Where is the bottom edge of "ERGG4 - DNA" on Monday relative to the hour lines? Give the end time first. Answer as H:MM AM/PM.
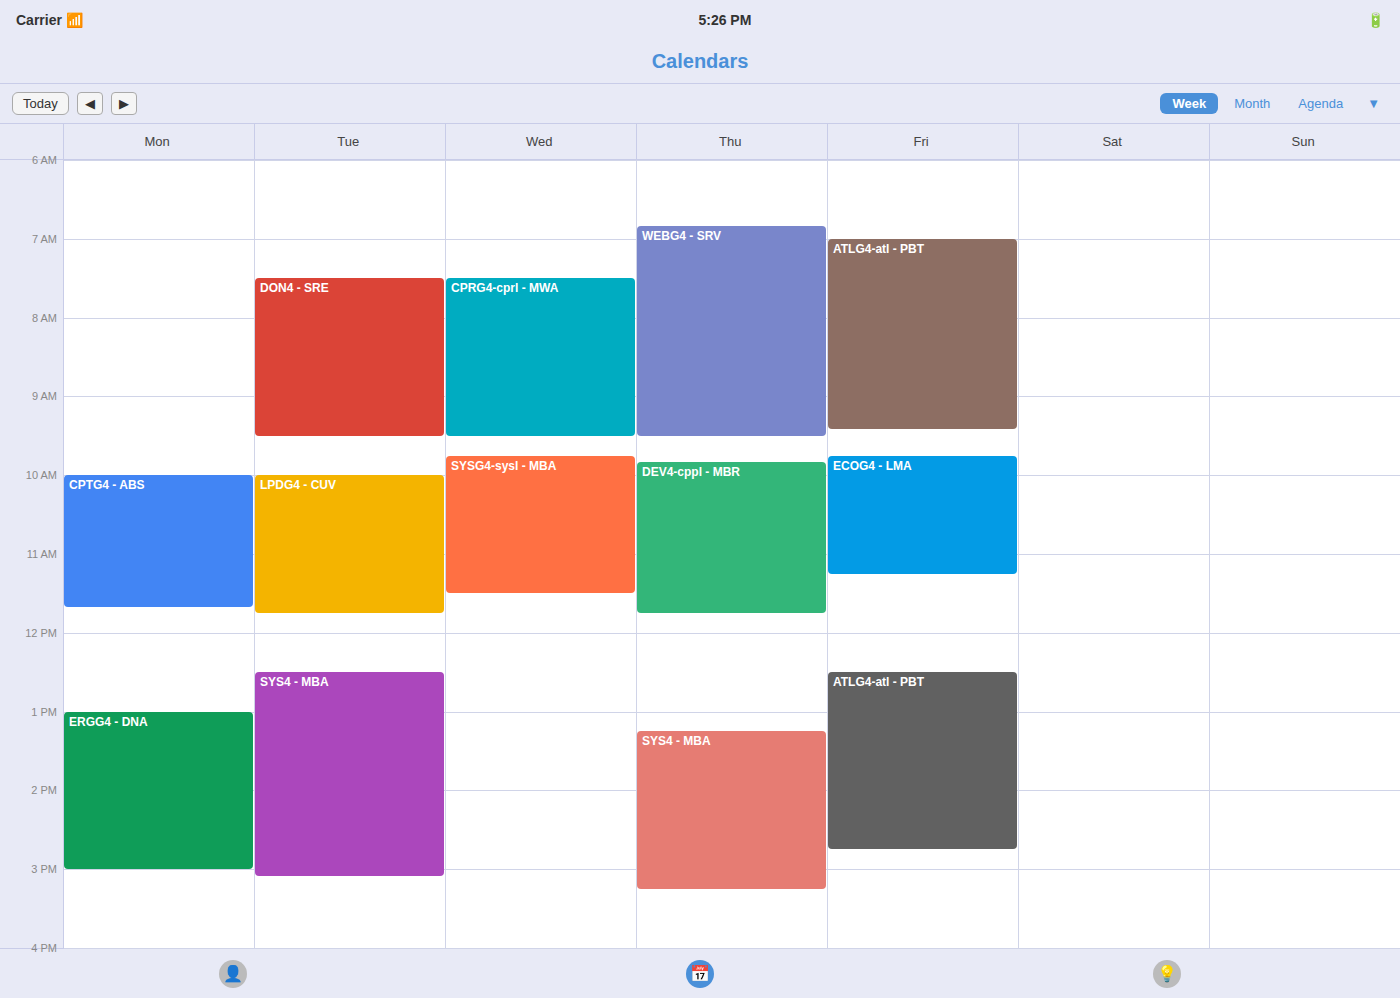
3:00 PM -- exactly on the 3 PM line.